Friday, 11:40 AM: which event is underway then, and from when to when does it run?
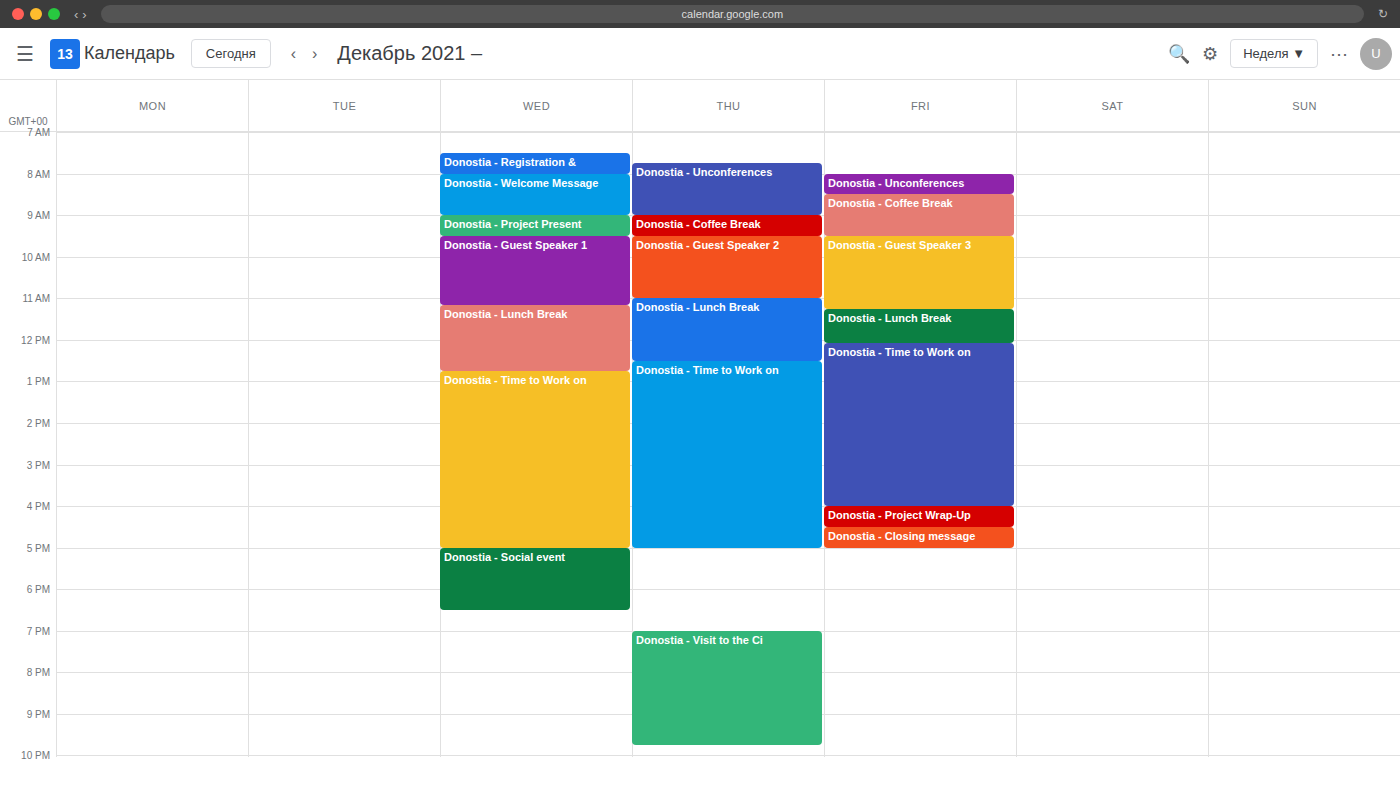
"Donostia - Lunch Break", 11:15 AM to 12:05 PM